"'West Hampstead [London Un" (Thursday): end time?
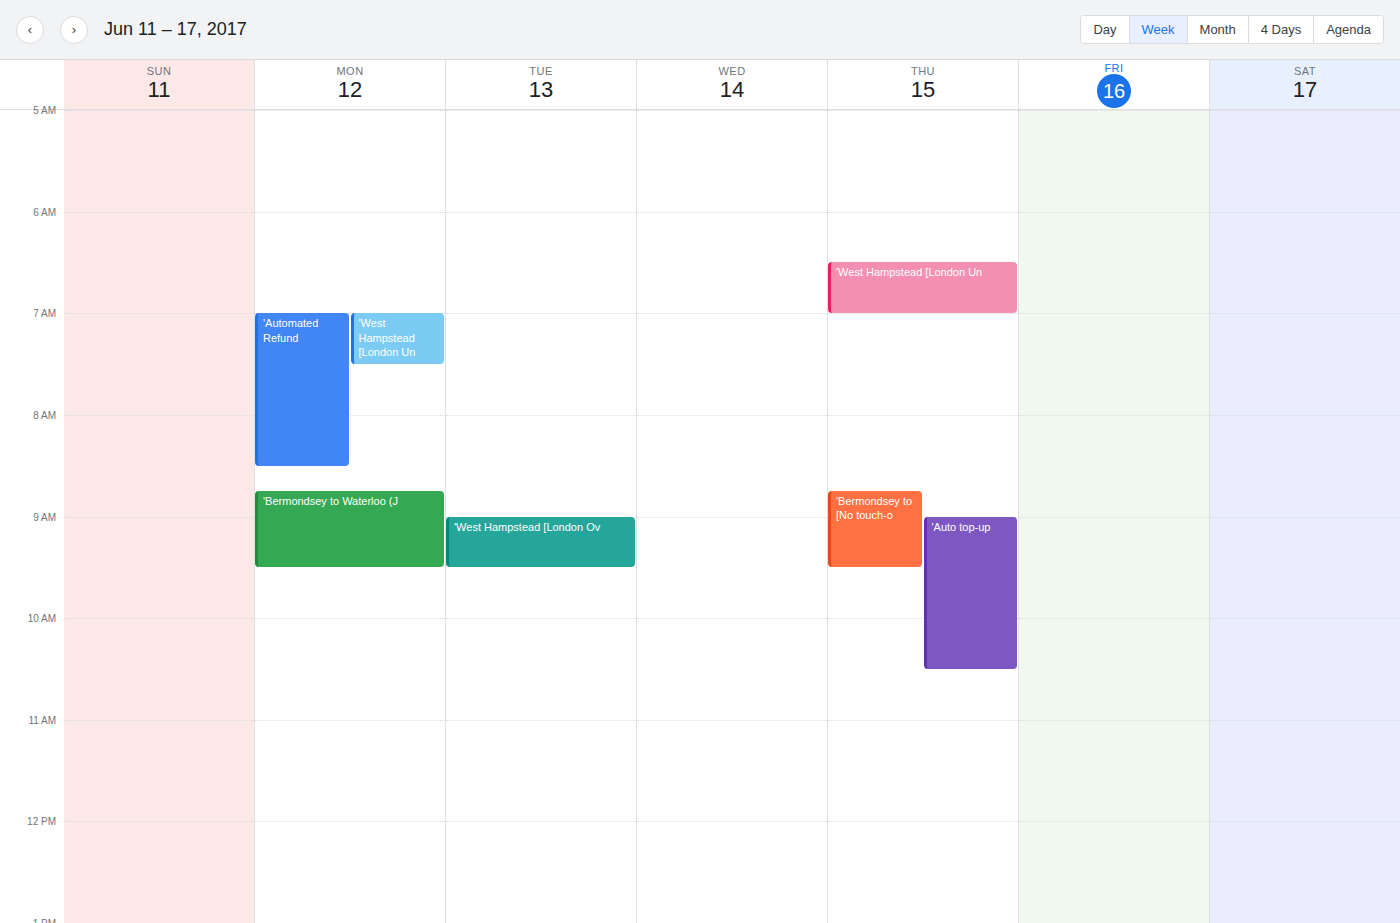
07:00